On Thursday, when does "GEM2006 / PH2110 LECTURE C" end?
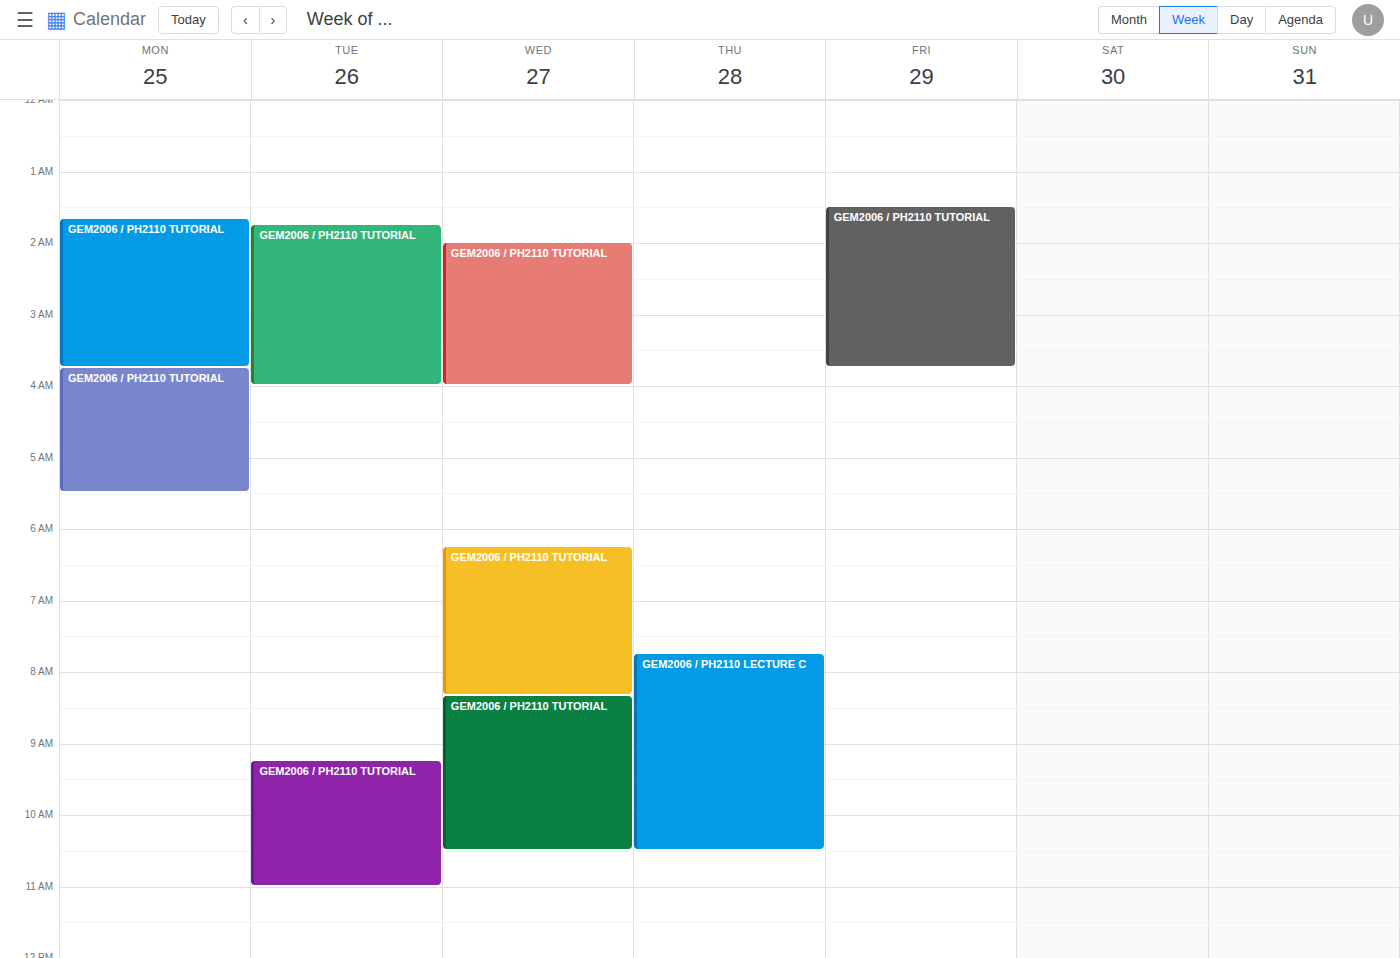
10:30 AM